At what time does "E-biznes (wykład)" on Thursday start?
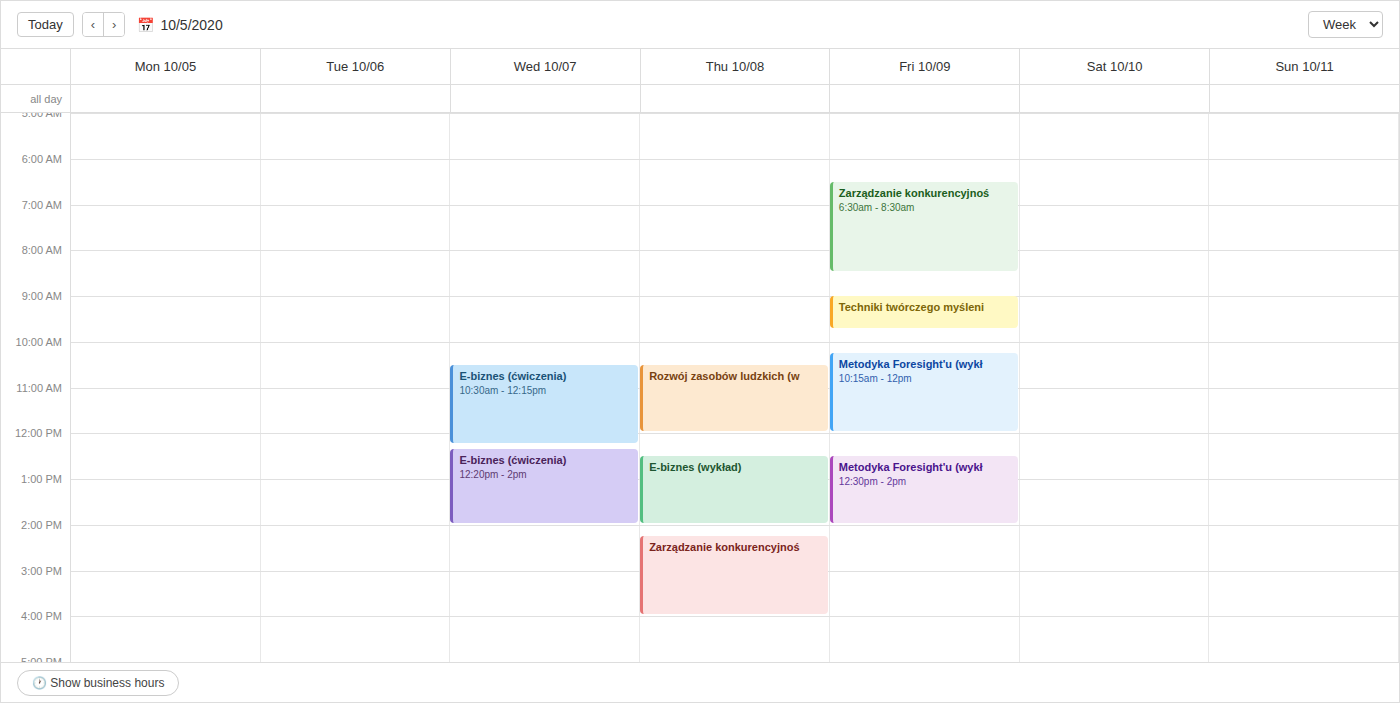
12:30 PM